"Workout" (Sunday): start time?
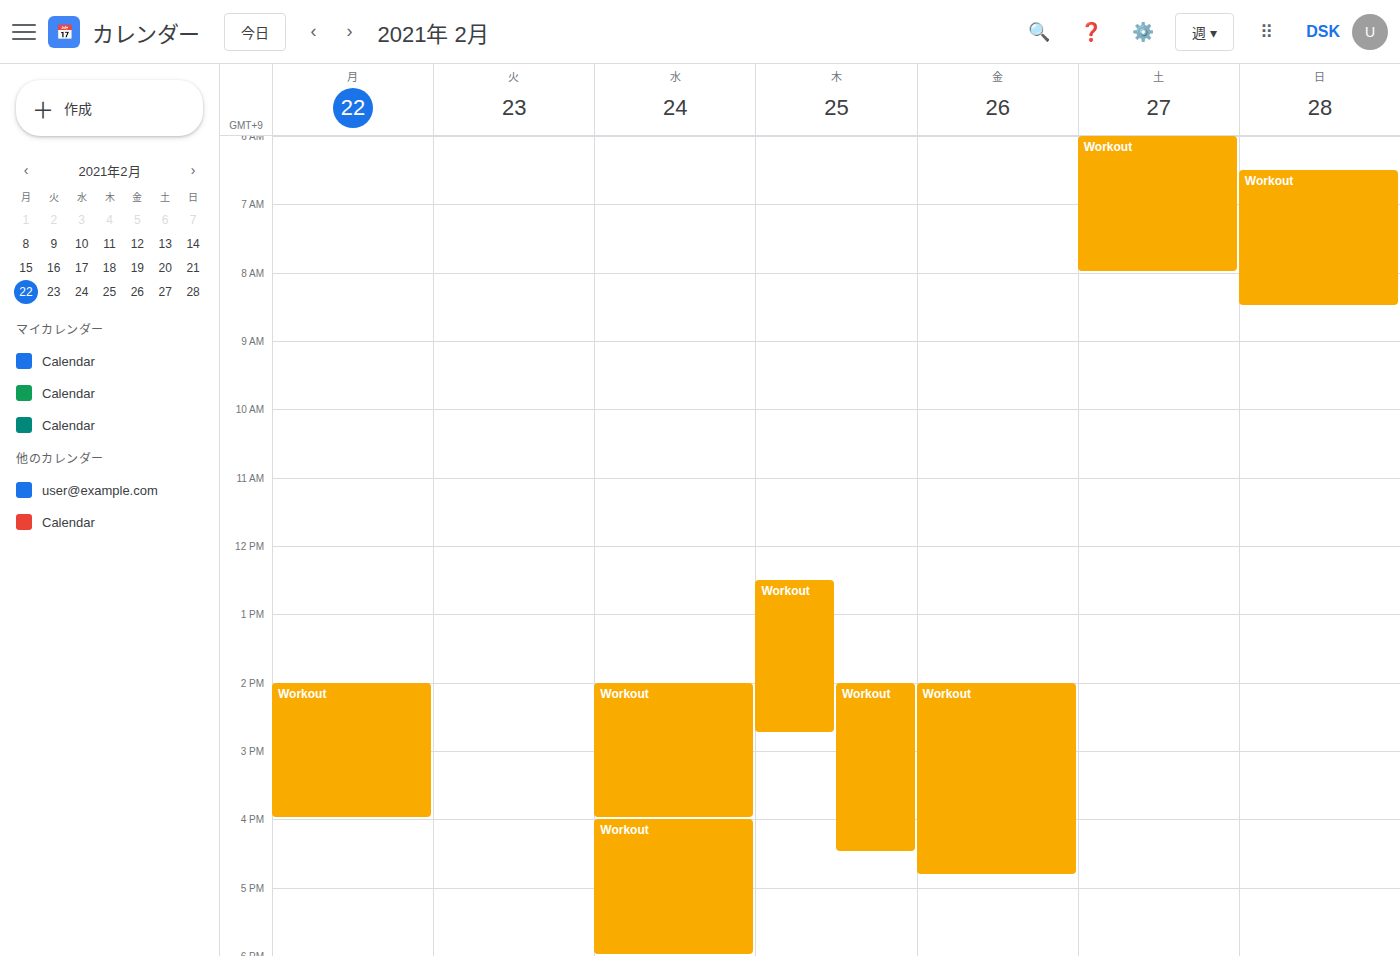
6:30 AM